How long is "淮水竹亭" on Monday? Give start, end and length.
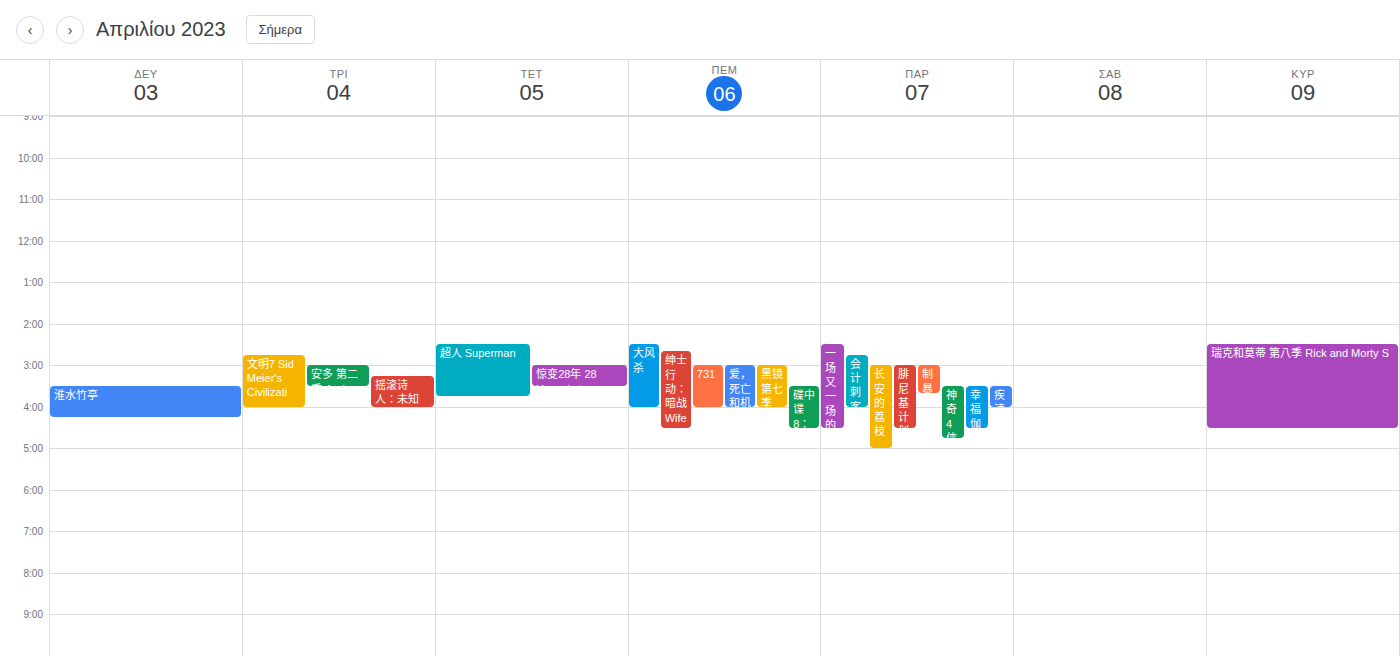
3:30 PM to 4:15 PM, 45 minutes